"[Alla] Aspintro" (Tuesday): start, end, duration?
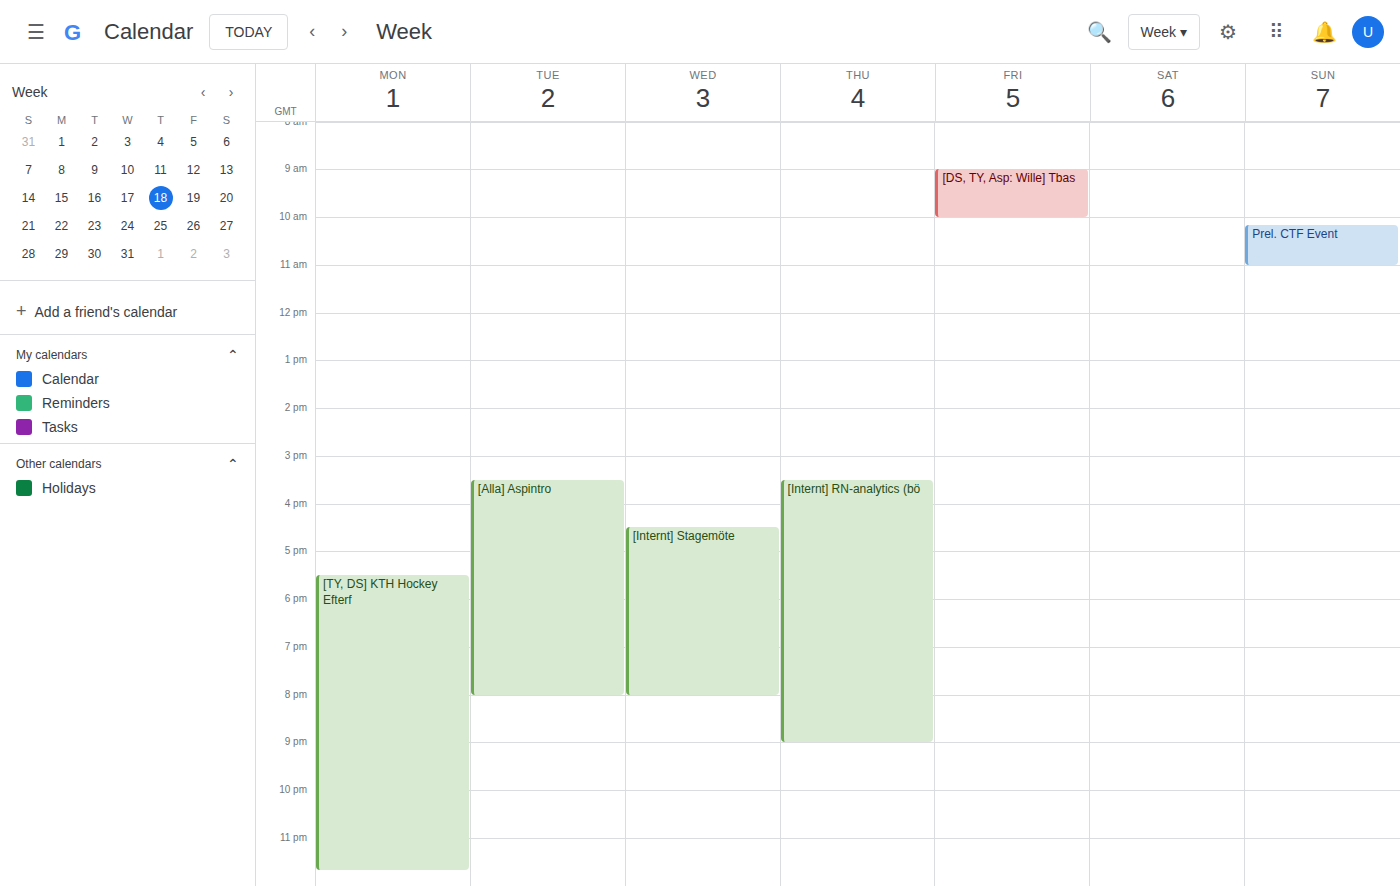
3:30 PM to 8:00 PM, 4 hours 30 minutes